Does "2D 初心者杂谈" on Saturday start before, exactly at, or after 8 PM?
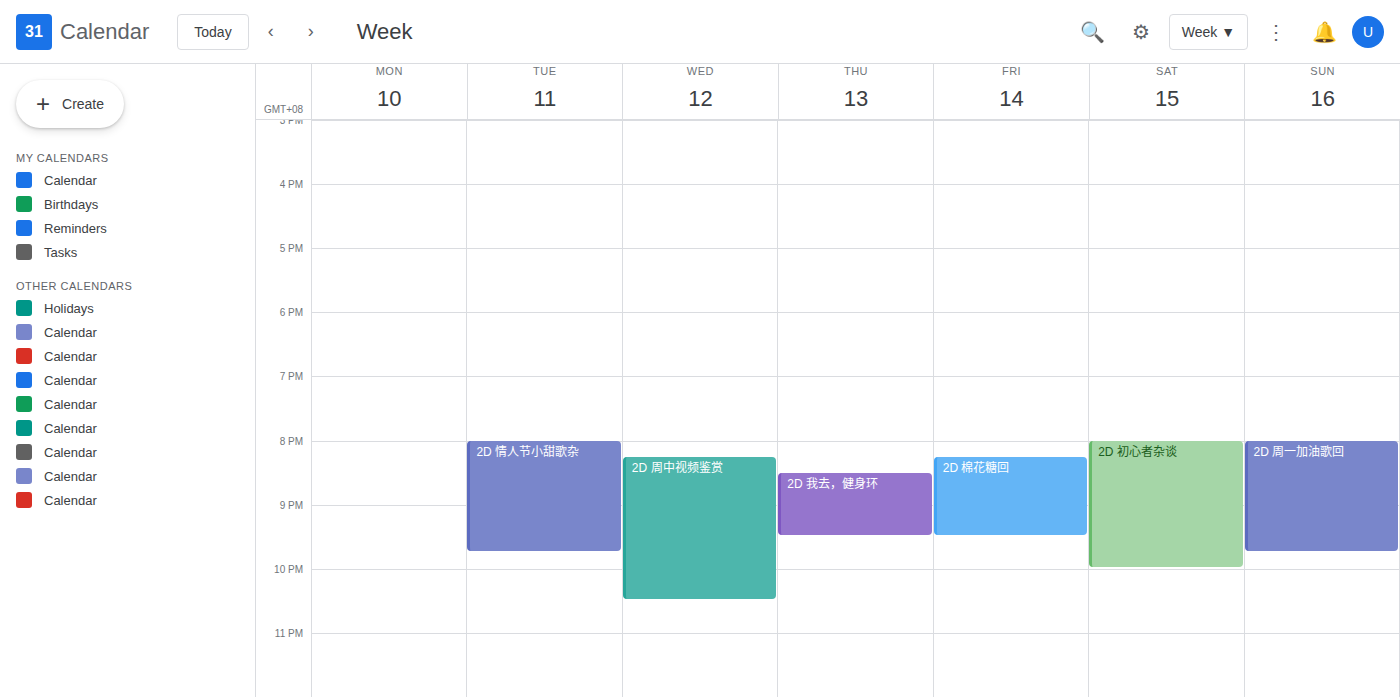
8:00 PM -- exactly at 8 PM, on the 8 PM line.